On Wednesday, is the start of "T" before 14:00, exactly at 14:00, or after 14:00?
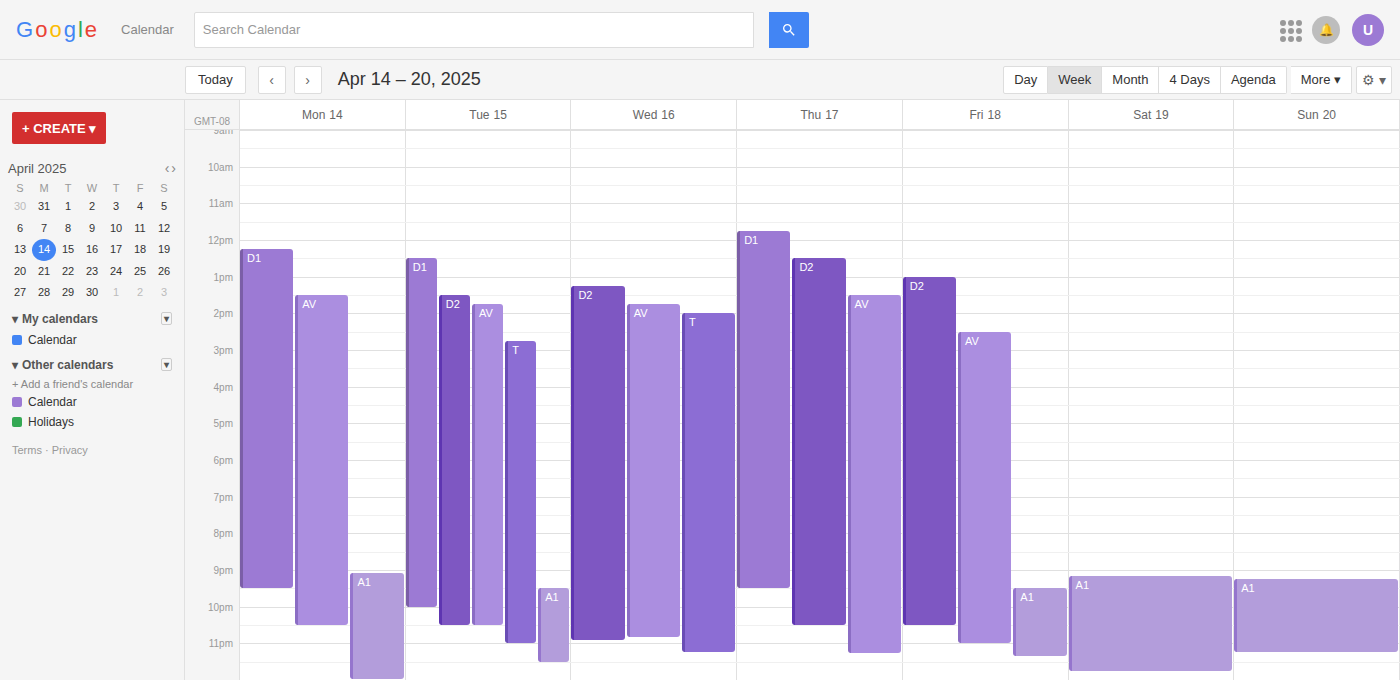
14:00 -- exactly at 14:00, on the 14:00 line.